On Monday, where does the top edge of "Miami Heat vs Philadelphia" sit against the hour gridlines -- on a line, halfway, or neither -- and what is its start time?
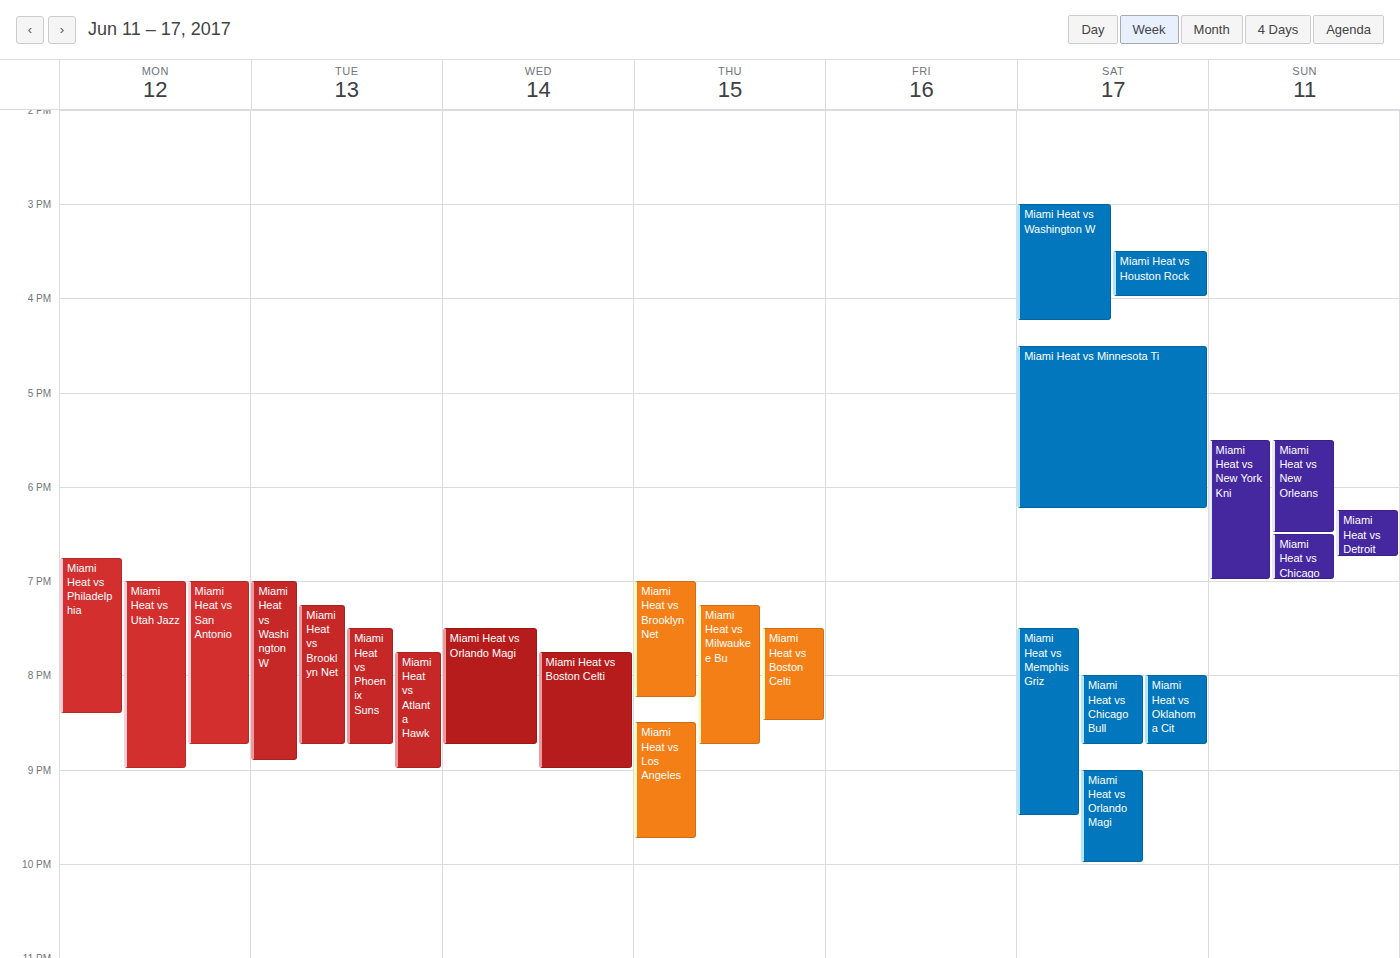
18:45 -- neither: three quarters of the way from the 18:00 line to the 19:00 line.